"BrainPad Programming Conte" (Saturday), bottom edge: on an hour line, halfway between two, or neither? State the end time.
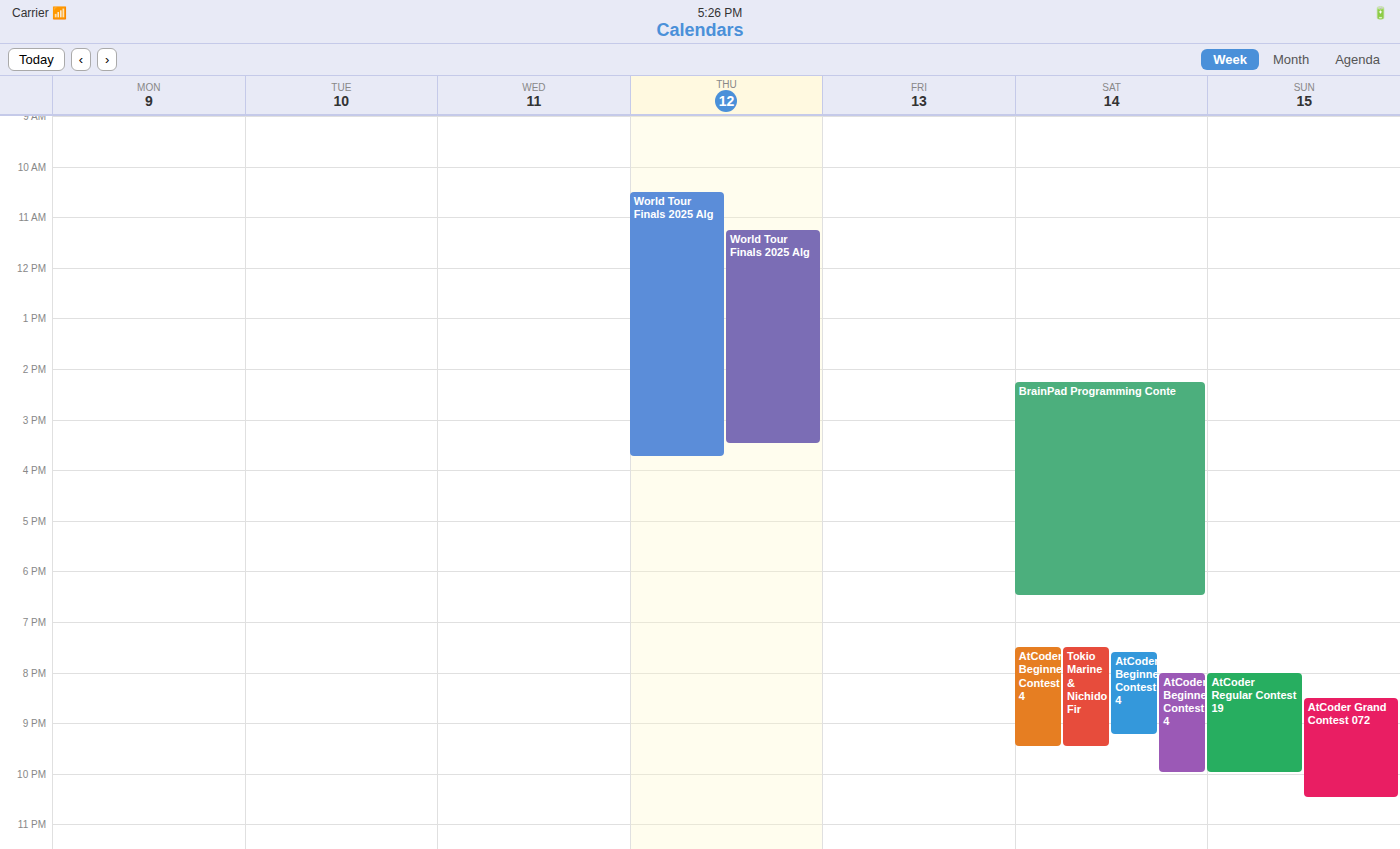
6:30 PM -- halfway between the 6 PM and 7 PM lines.